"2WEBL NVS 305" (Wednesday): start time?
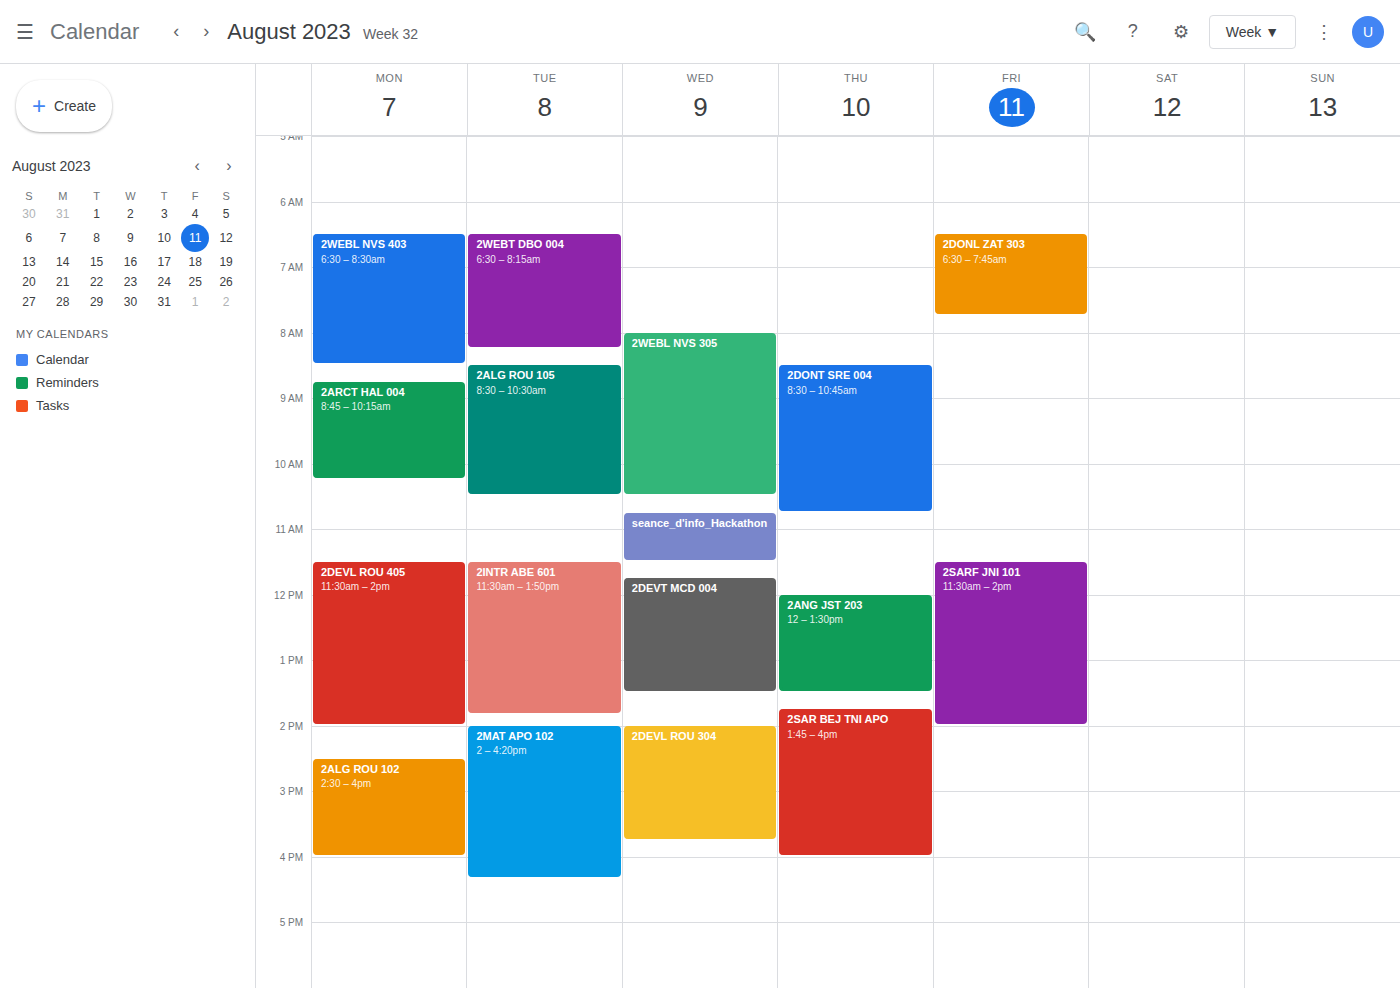
8:00 AM